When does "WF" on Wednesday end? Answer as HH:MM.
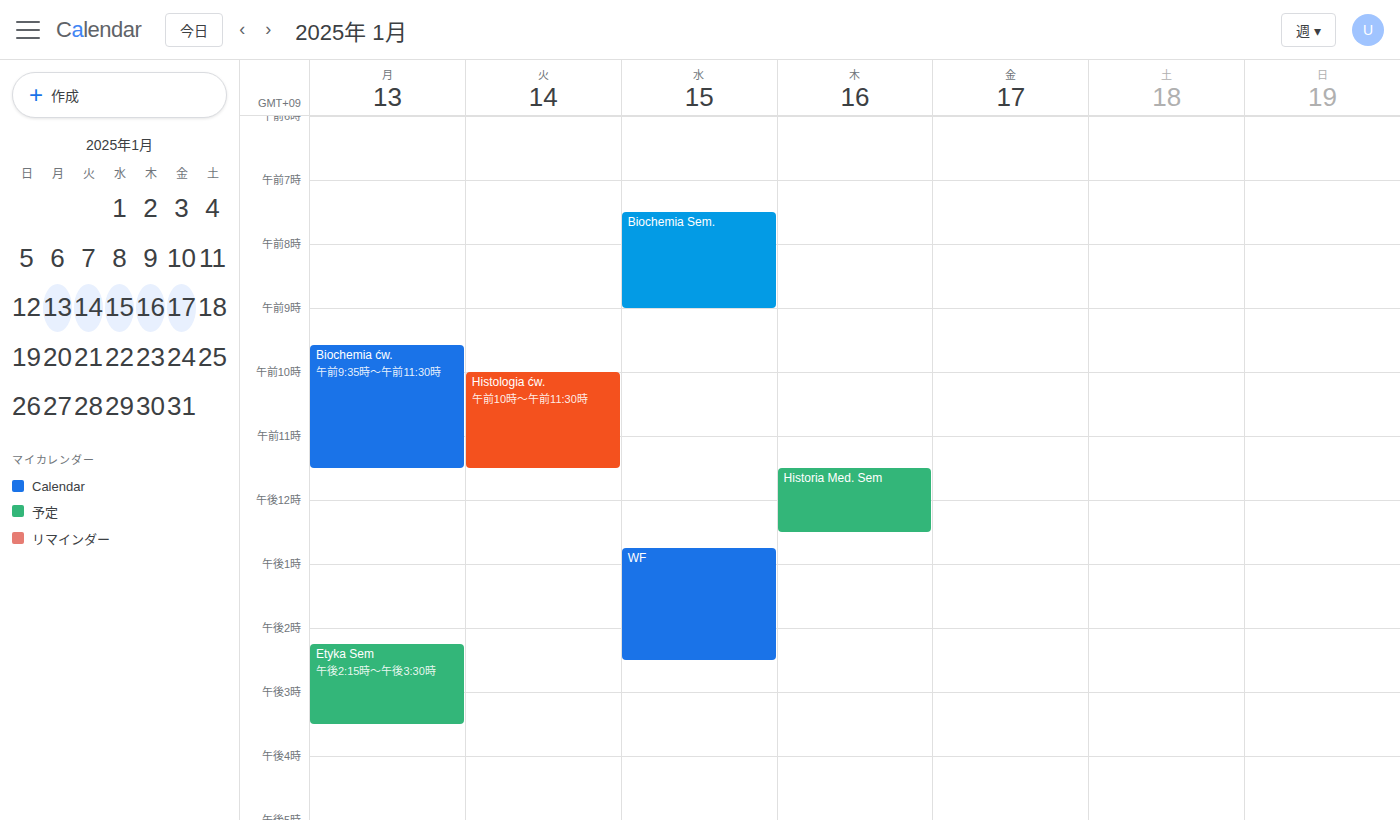
14:30